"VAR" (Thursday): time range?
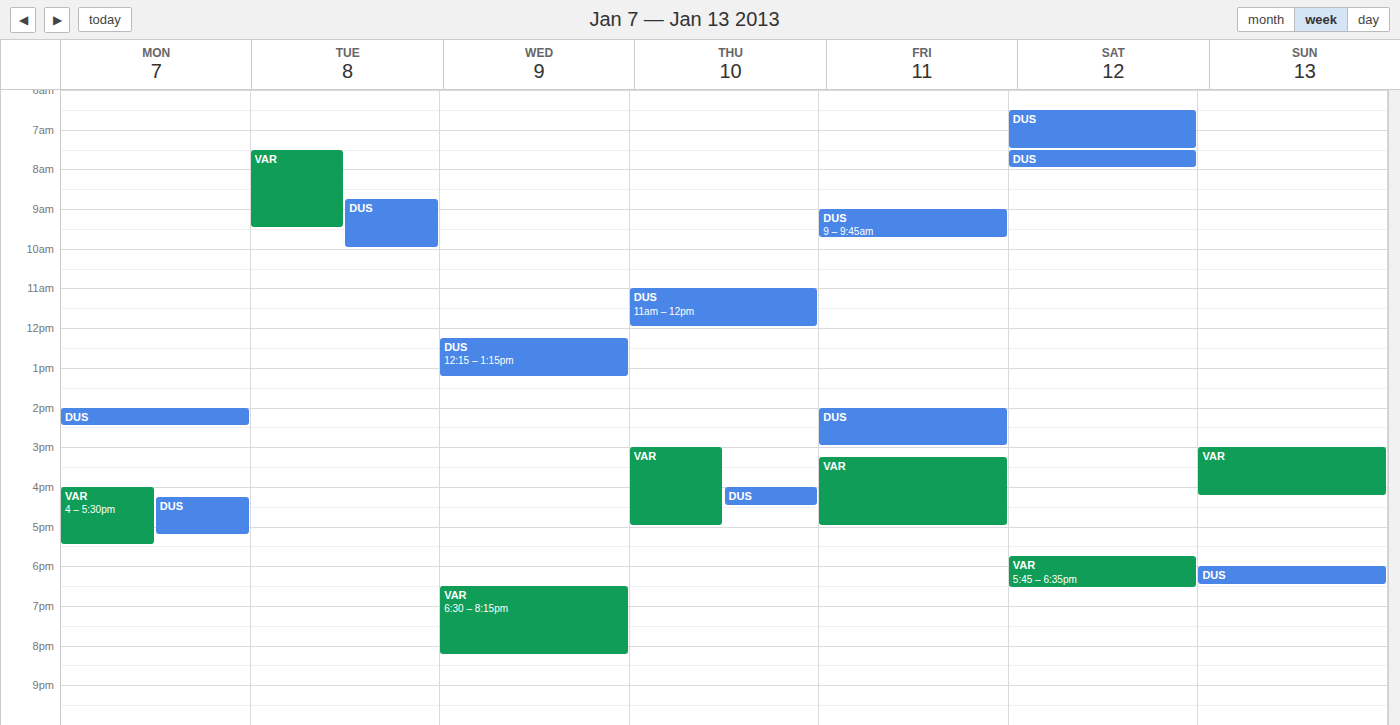
3:00 PM to 5:00 PM